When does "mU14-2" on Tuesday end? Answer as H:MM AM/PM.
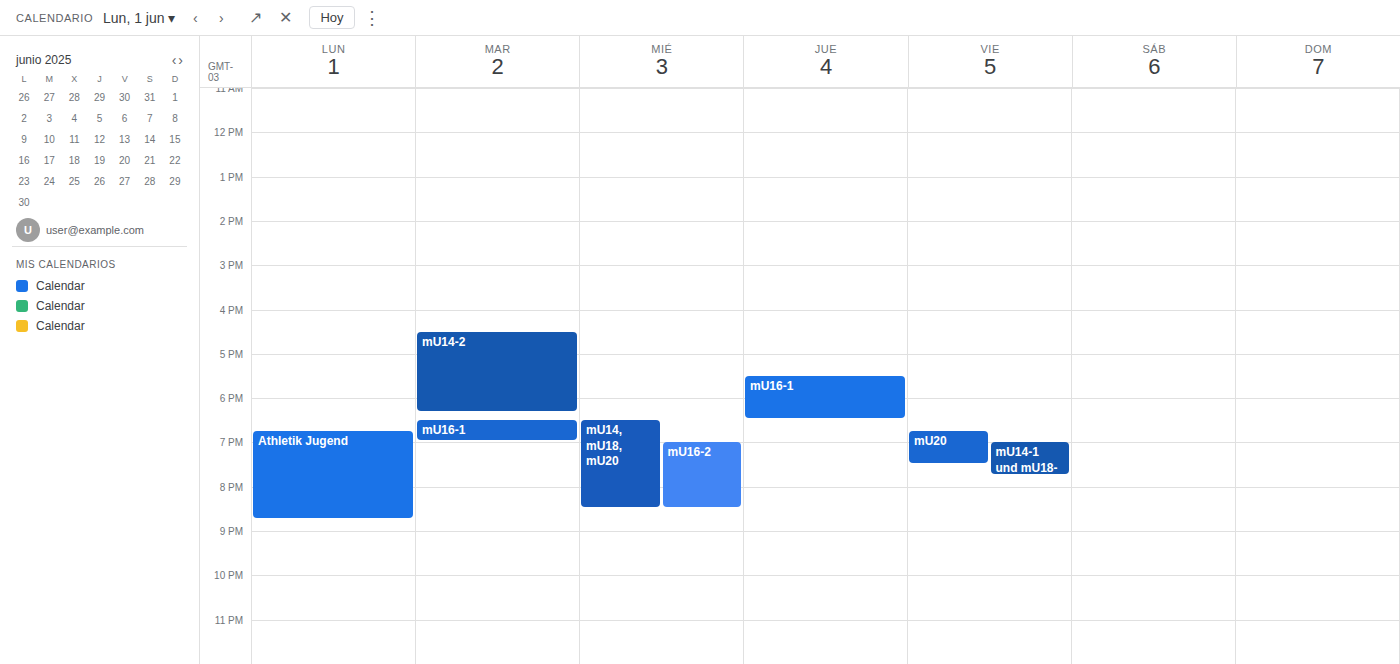
6:20 PM